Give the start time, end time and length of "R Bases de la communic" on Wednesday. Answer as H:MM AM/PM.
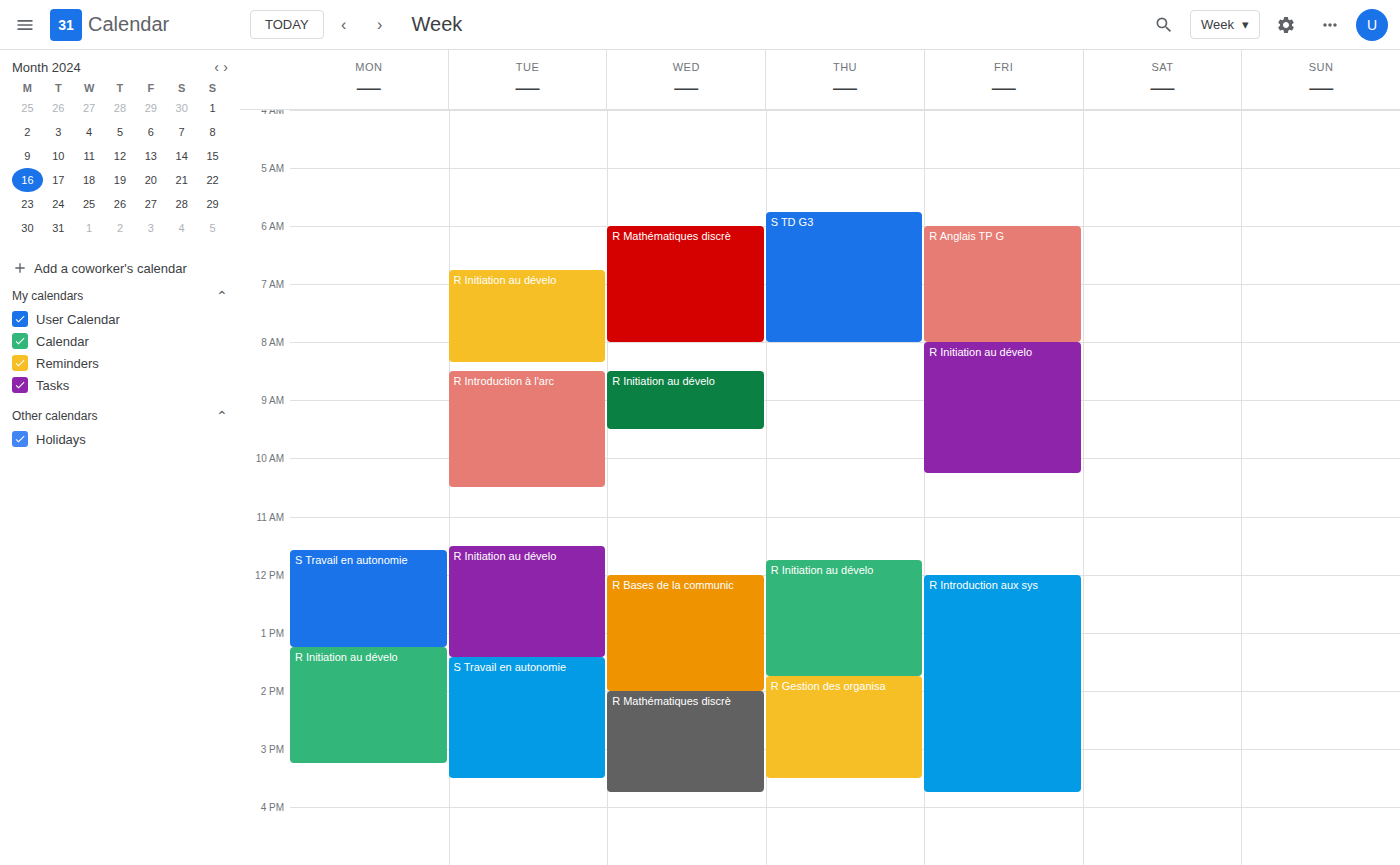
12:00 PM to 2:00 PM, 2 hours